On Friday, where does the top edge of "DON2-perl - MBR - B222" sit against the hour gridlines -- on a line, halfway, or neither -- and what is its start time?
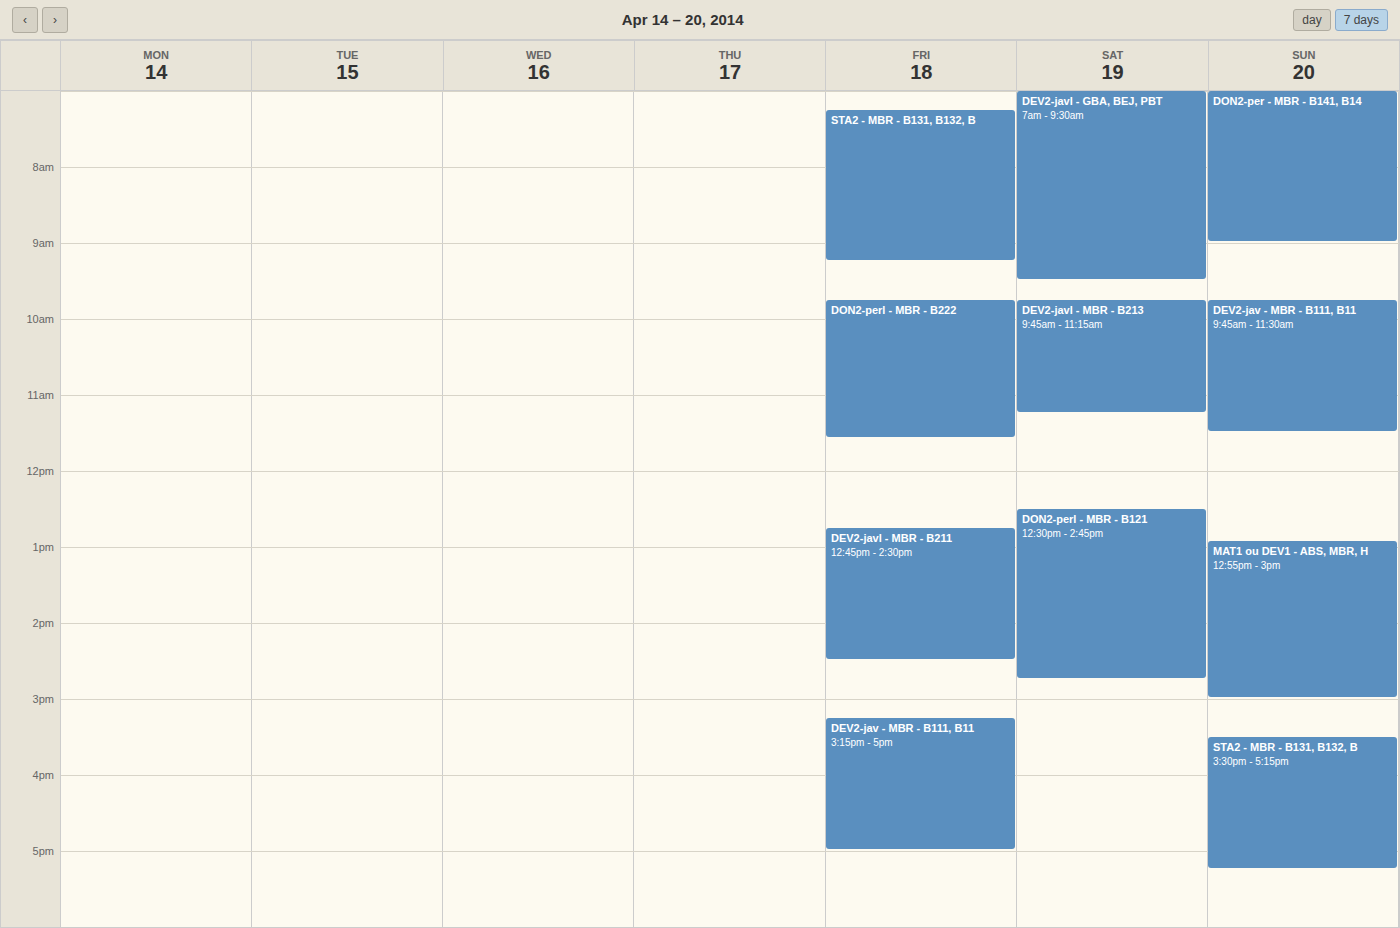
9:45 AM -- neither: three quarters of the way from the 9 AM line to the 10 AM line.